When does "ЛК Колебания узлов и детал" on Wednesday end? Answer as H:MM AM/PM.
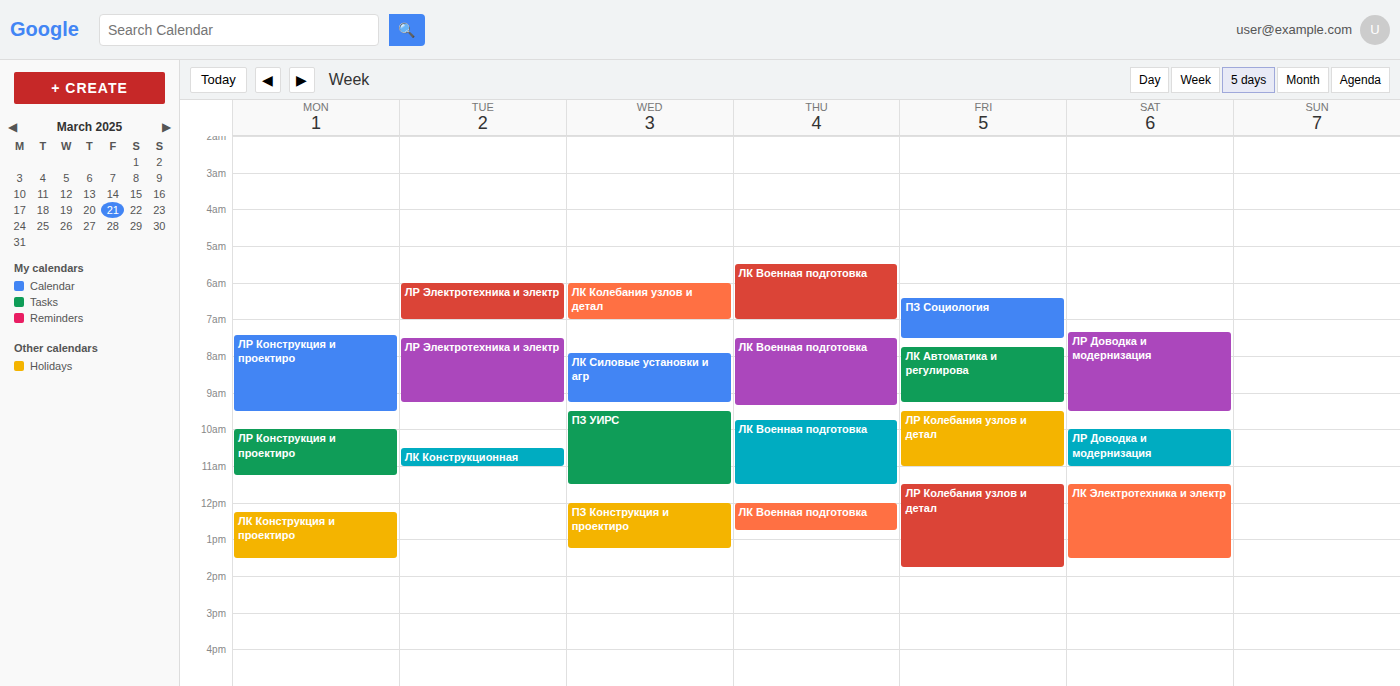
7:00 AM